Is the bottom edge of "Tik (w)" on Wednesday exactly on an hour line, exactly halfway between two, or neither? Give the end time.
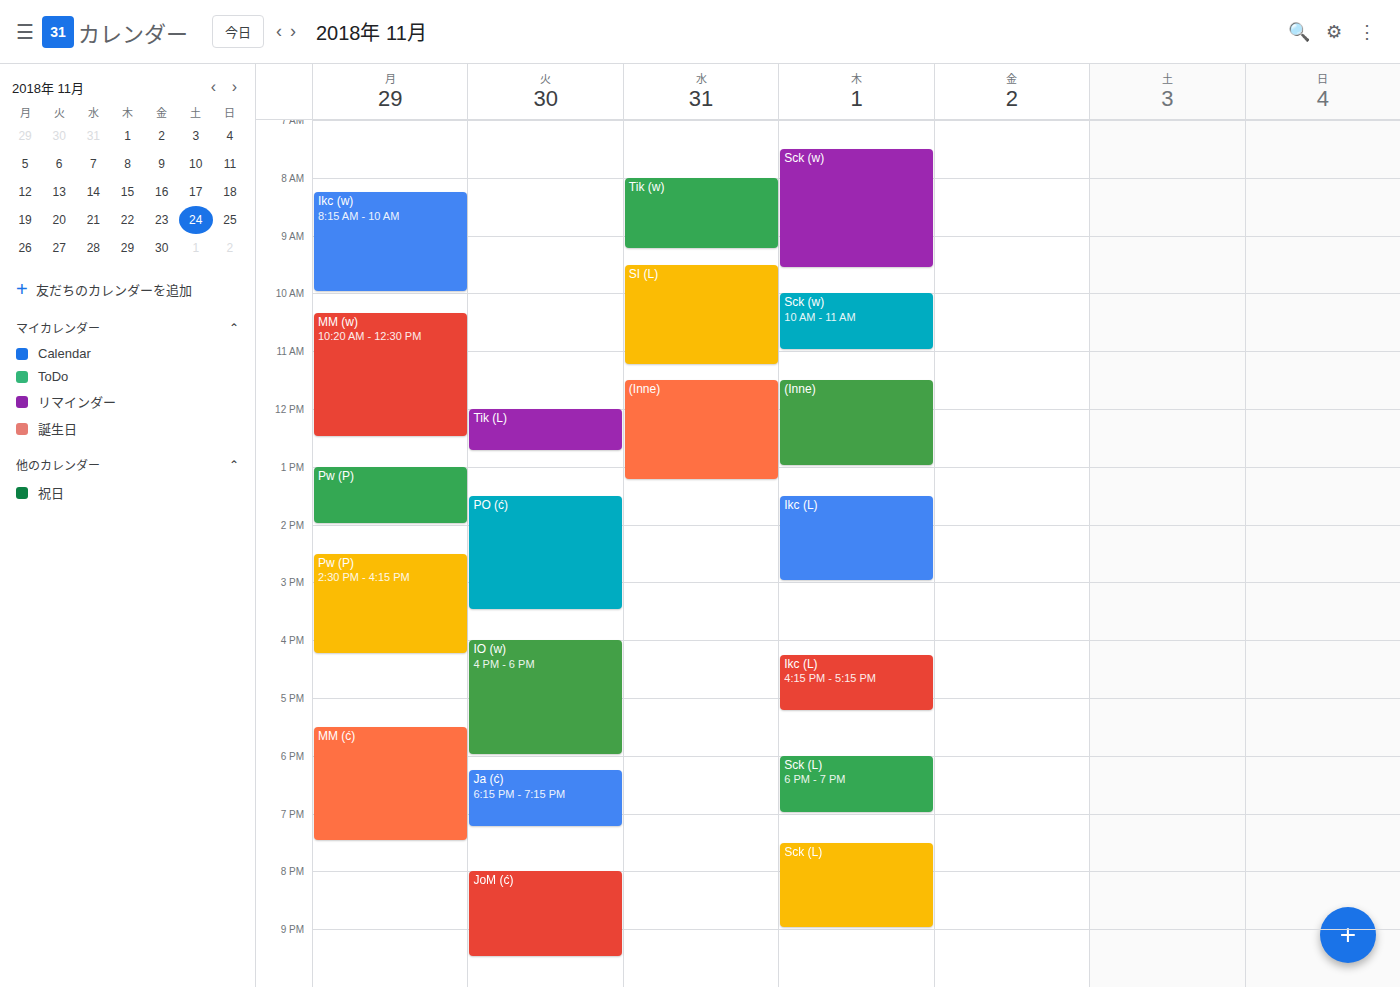
9:15 AM -- neither: a quarter of the way from the 9 AM line to the 10 AM line.